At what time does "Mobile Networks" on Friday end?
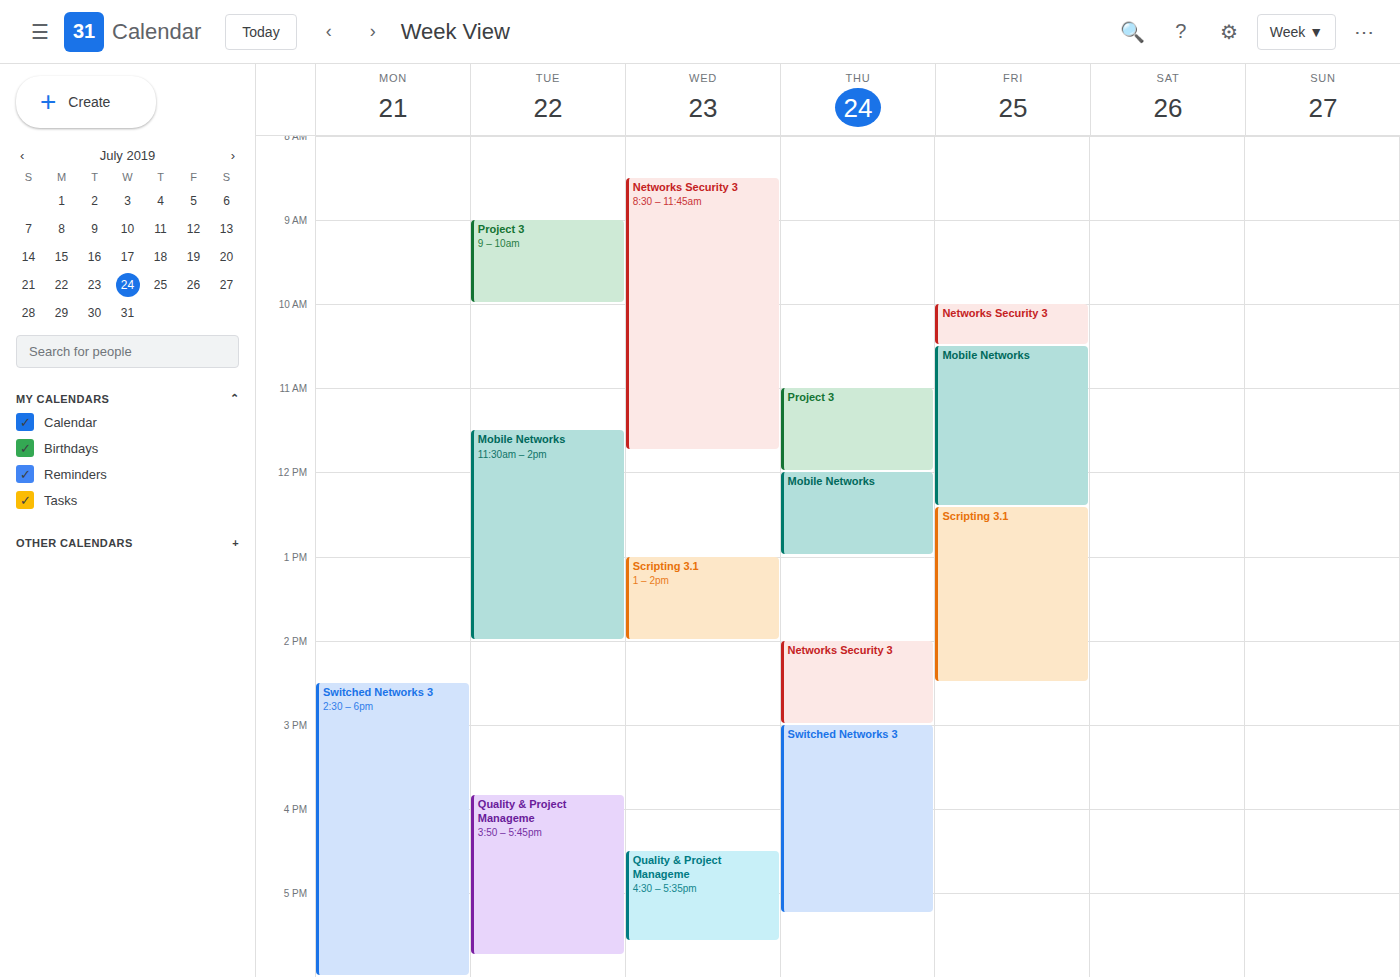
12:25 PM